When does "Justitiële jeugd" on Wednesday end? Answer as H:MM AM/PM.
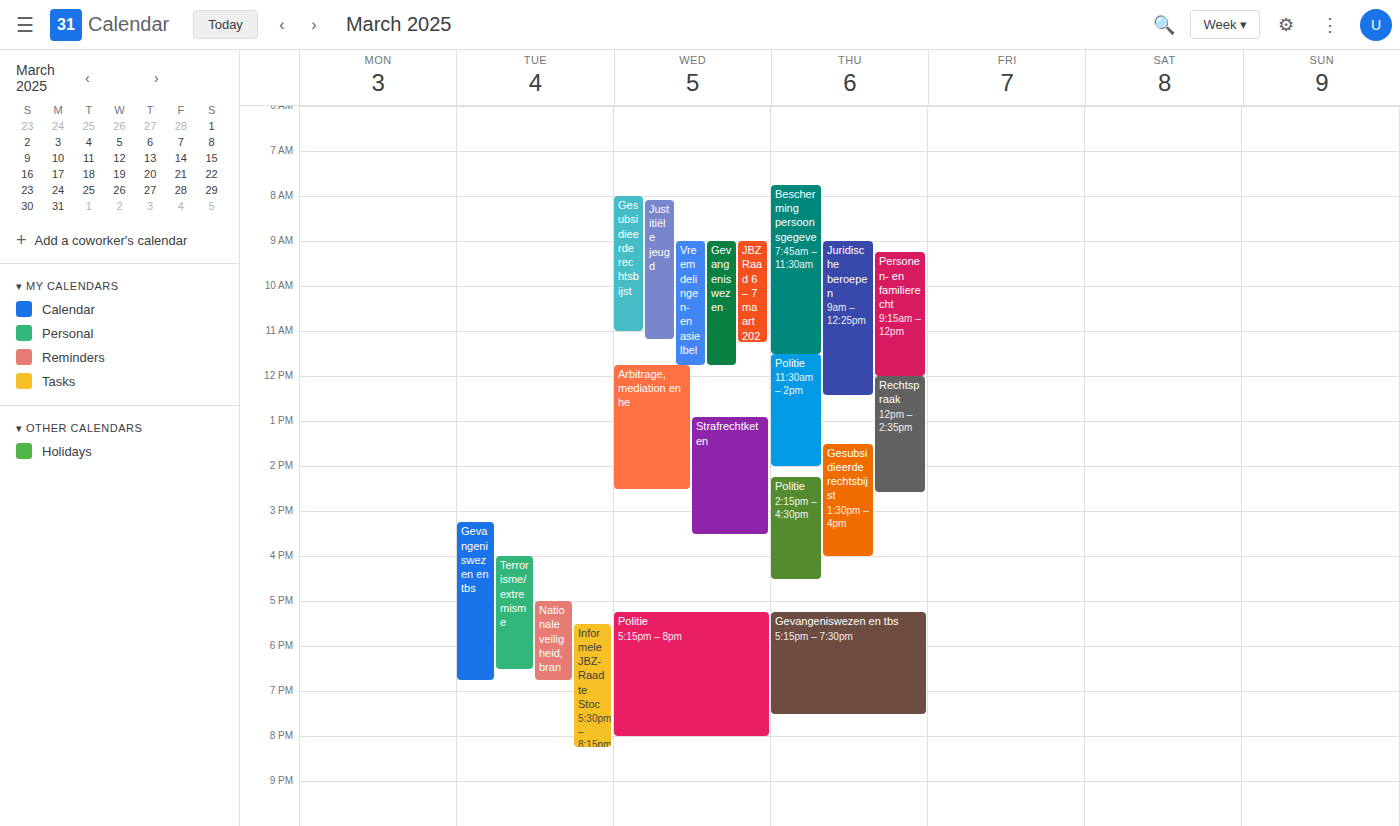
11:10 AM